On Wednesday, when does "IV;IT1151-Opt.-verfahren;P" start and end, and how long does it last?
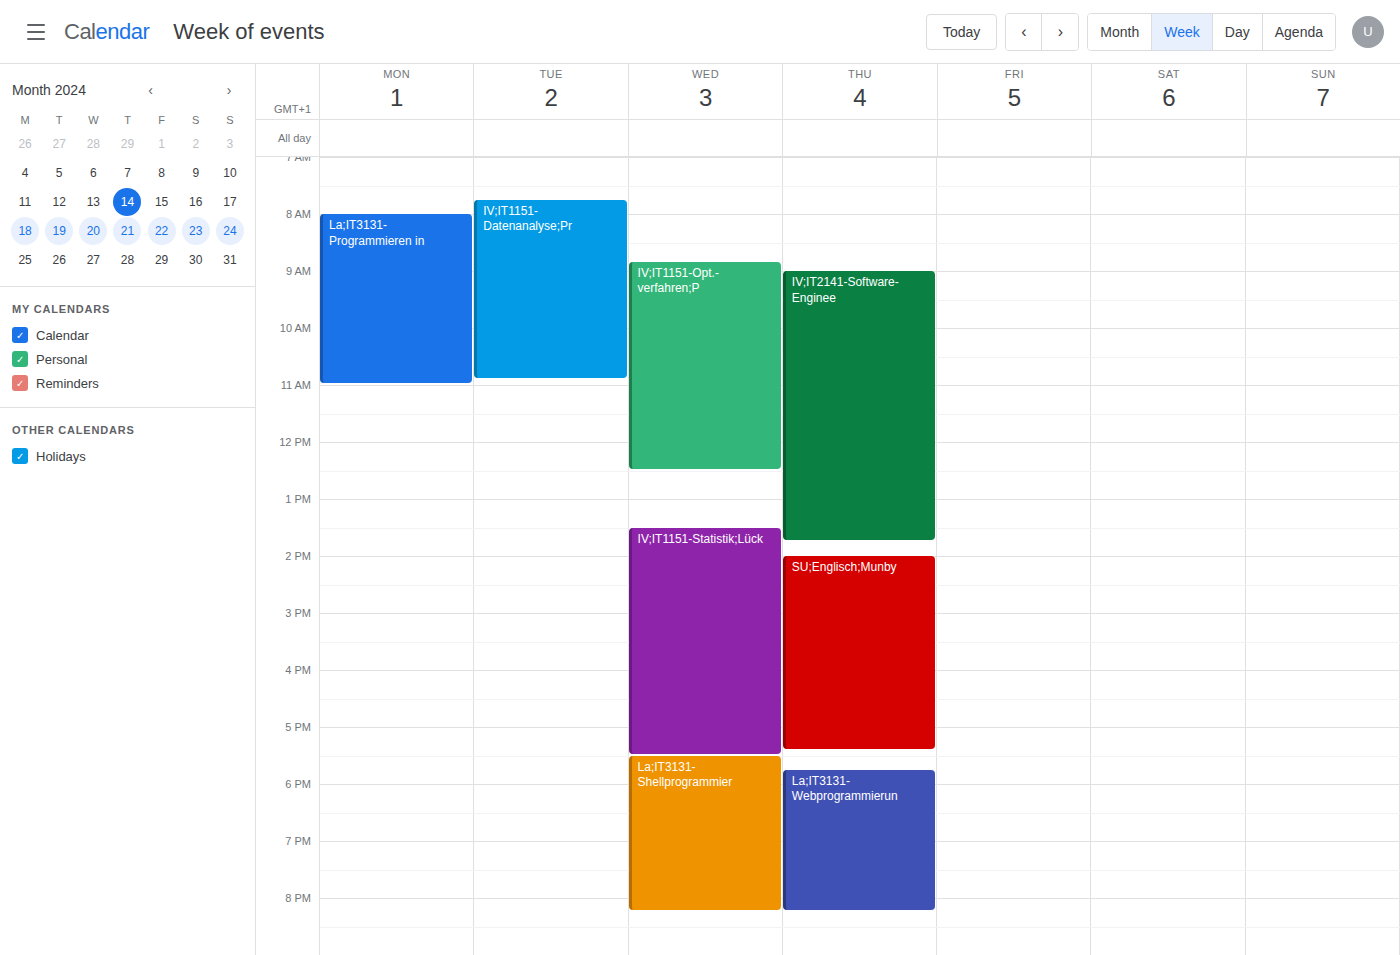
8:50 AM to 12:30 PM, 3 hours 40 minutes